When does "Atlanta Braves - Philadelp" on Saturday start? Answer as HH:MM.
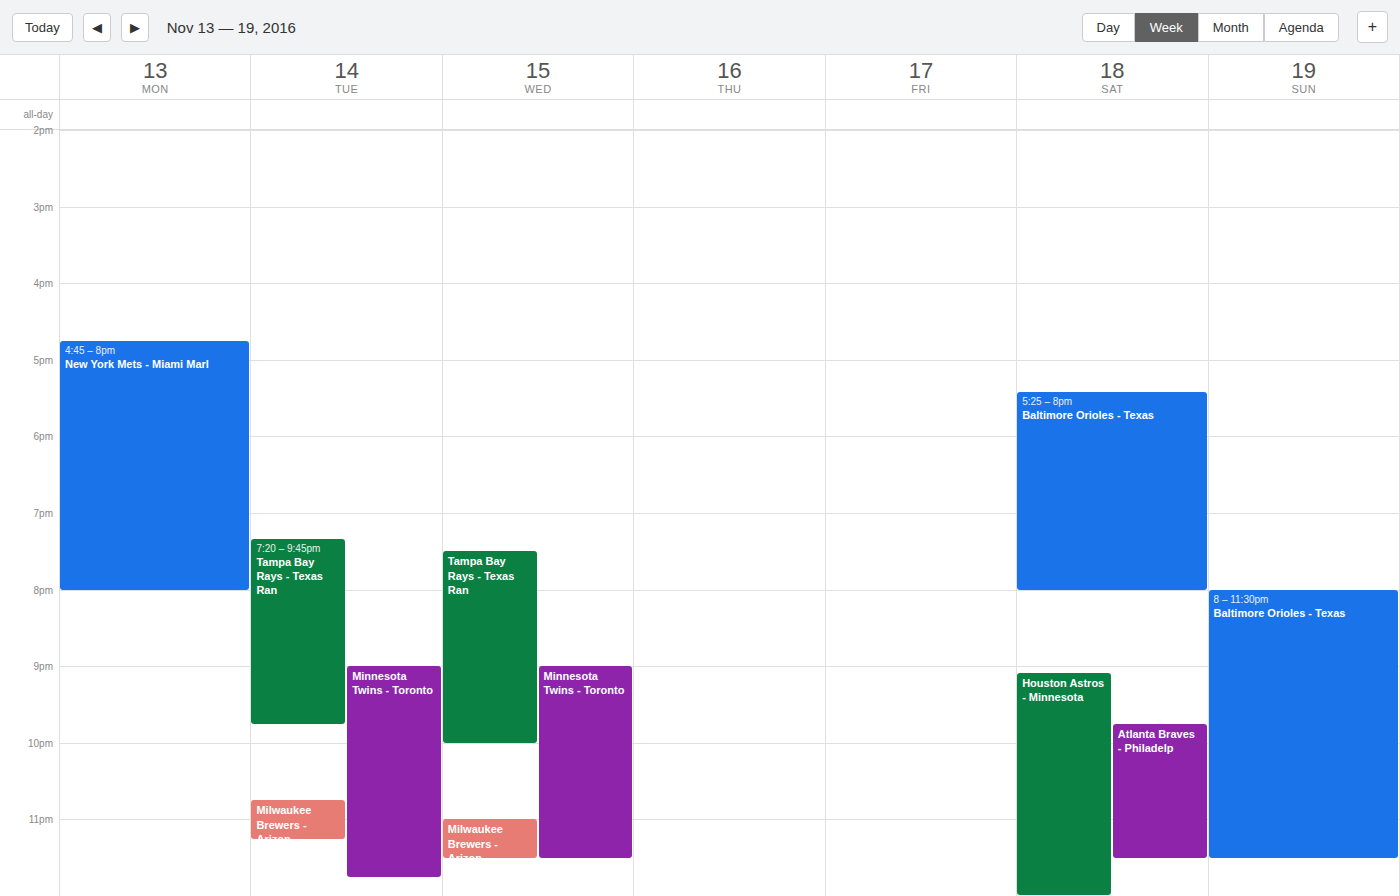
21:45